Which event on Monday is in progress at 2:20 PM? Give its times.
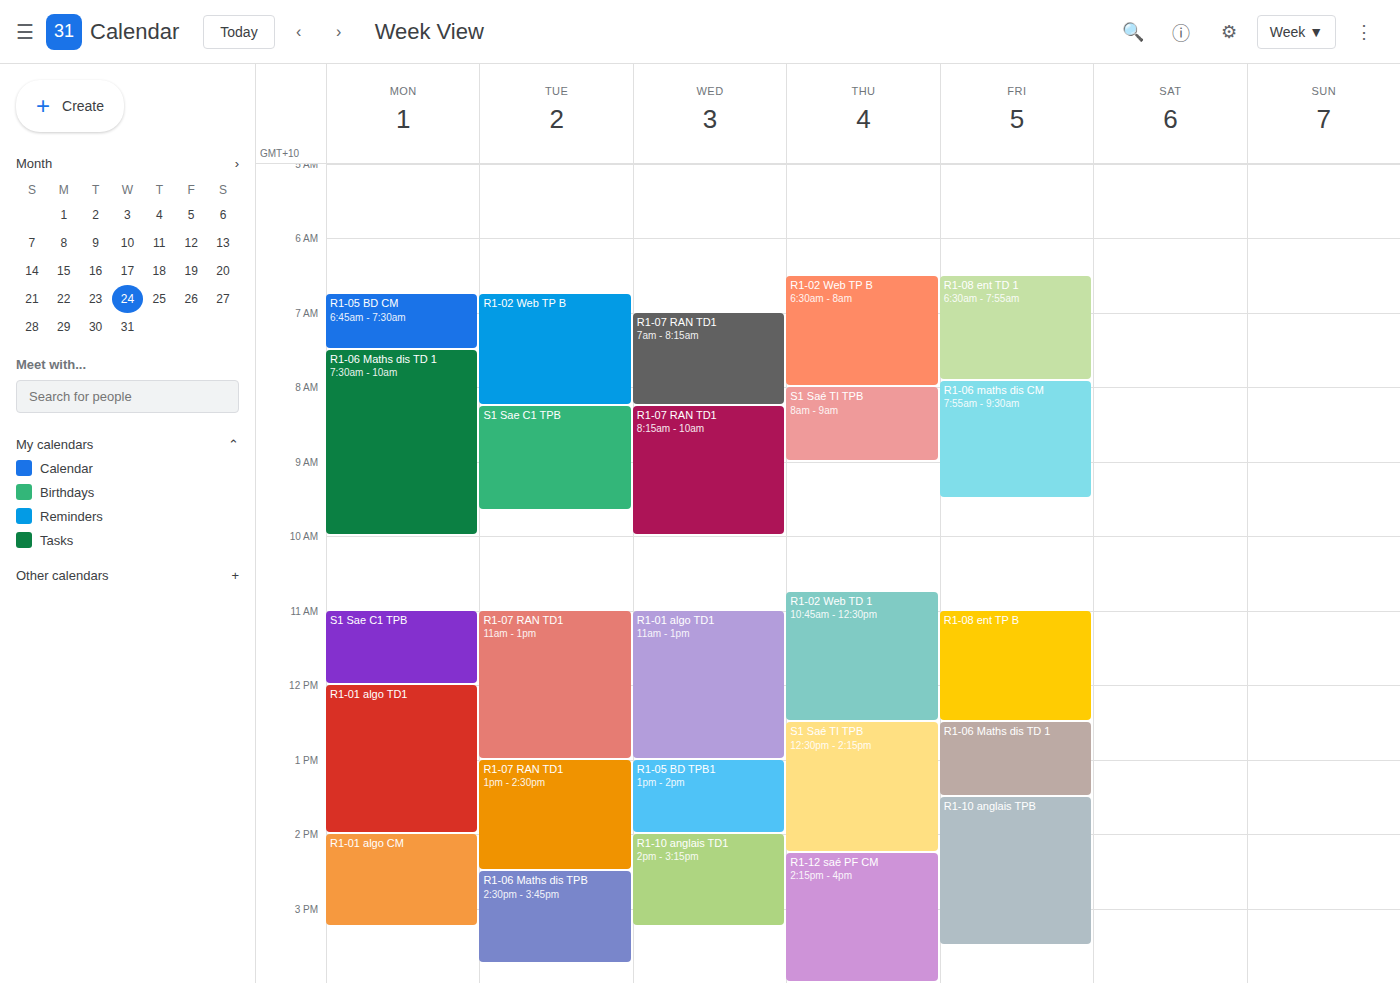
"R1-01 algo CM", 2:00 PM to 3:15 PM